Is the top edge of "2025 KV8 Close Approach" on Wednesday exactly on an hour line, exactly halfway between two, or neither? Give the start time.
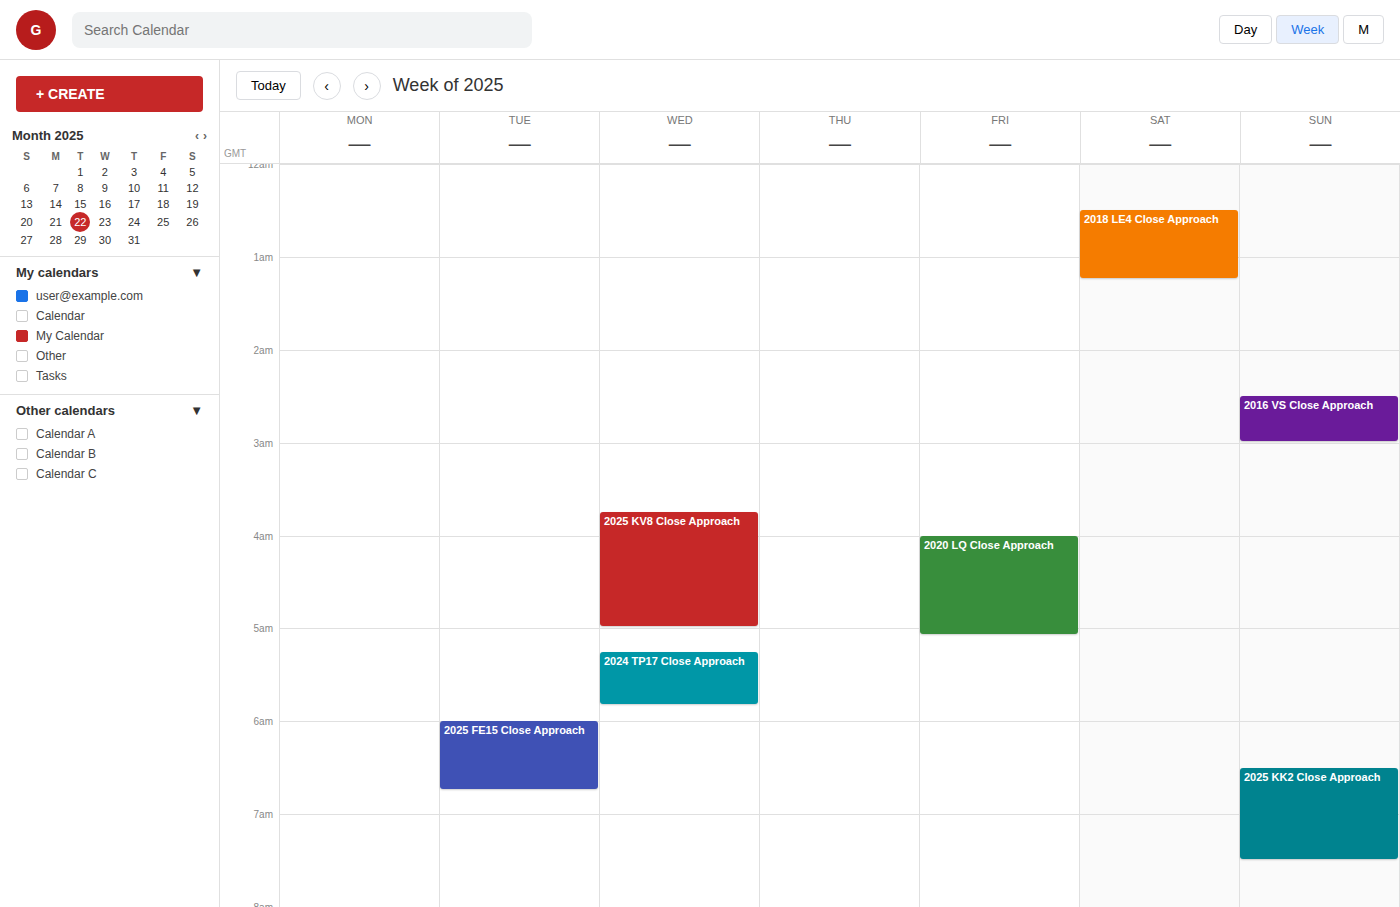
3:45 AM -- neither: three quarters of the way from the 3 AM line to the 4 AM line.